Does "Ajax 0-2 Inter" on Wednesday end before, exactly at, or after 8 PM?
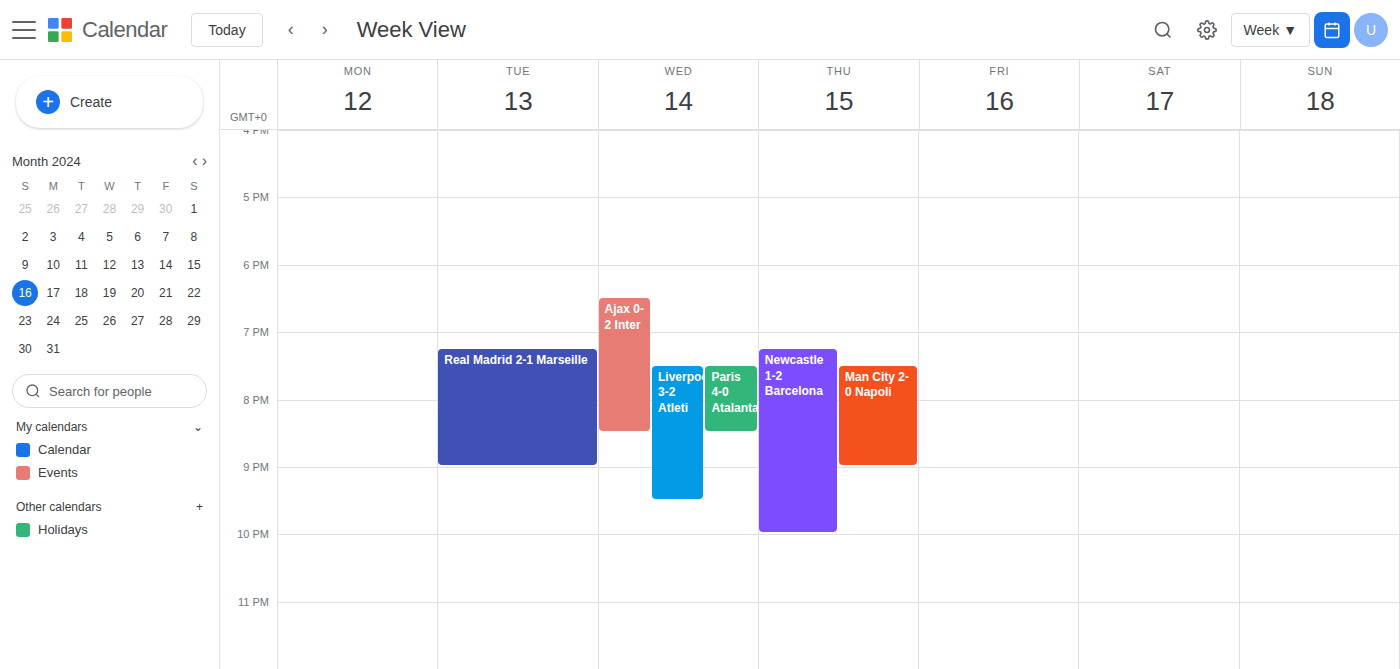
8:30 PM -- after 8 PM, 30 minutes below the 8 PM line.